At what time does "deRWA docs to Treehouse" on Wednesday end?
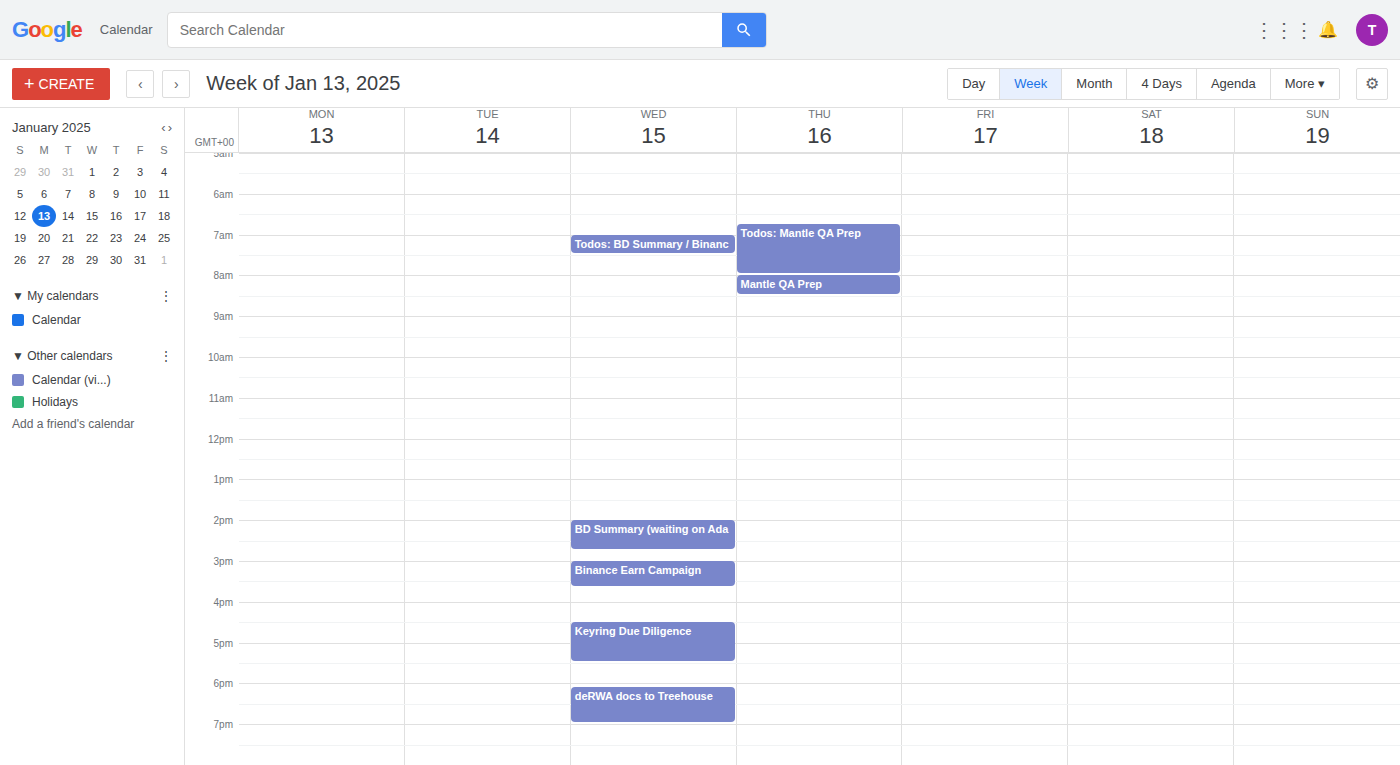
7:00 PM